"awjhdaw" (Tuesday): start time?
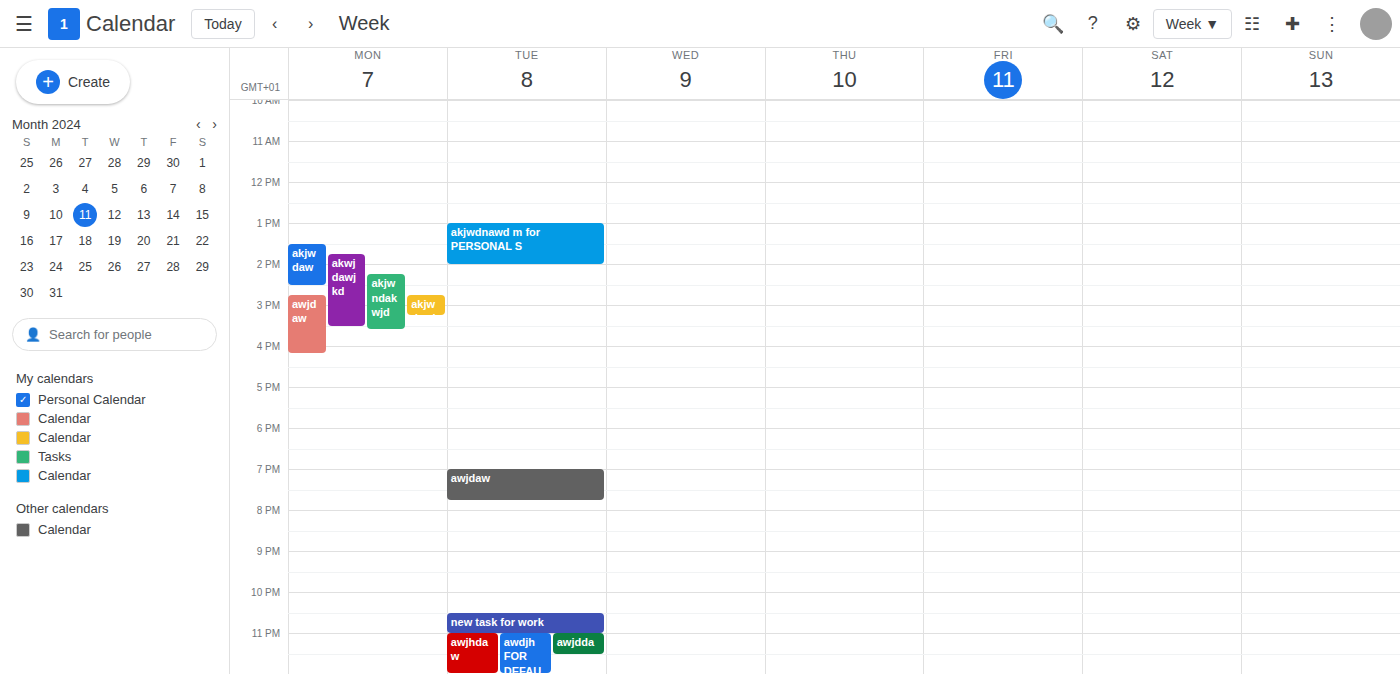
11:00 PM